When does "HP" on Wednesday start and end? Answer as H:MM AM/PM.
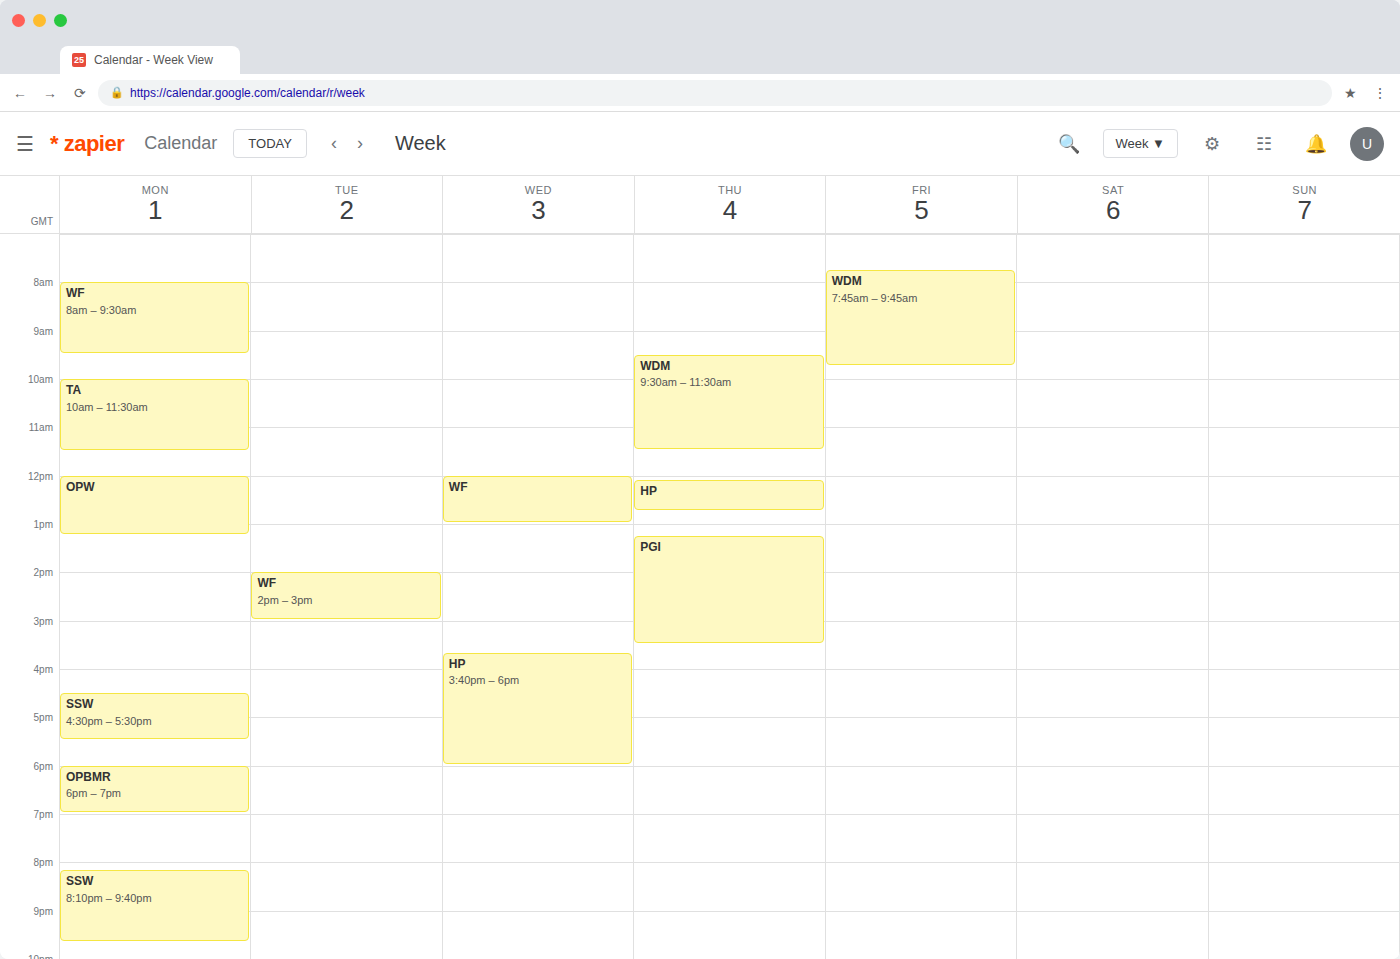
3:40 PM to 6:00 PM